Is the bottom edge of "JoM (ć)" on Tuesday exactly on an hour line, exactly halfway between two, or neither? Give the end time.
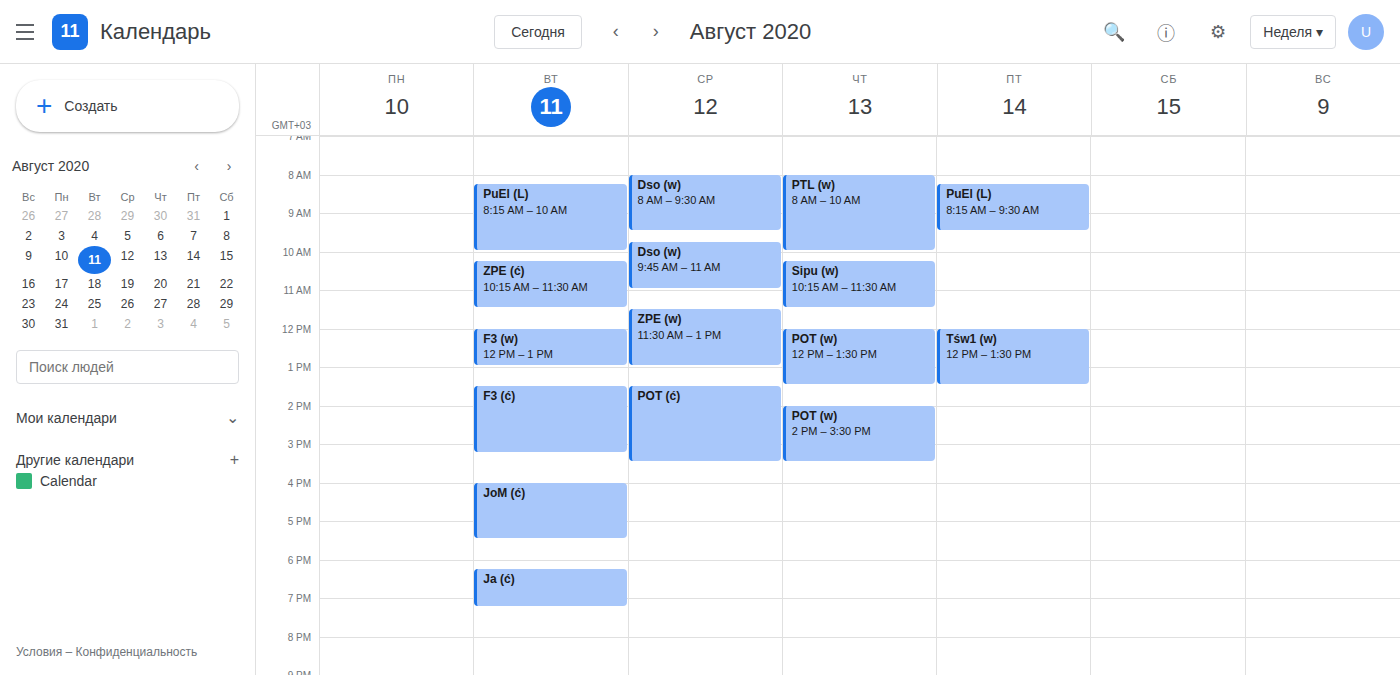
5:30 PM -- halfway between the 5 PM and 6 PM lines.